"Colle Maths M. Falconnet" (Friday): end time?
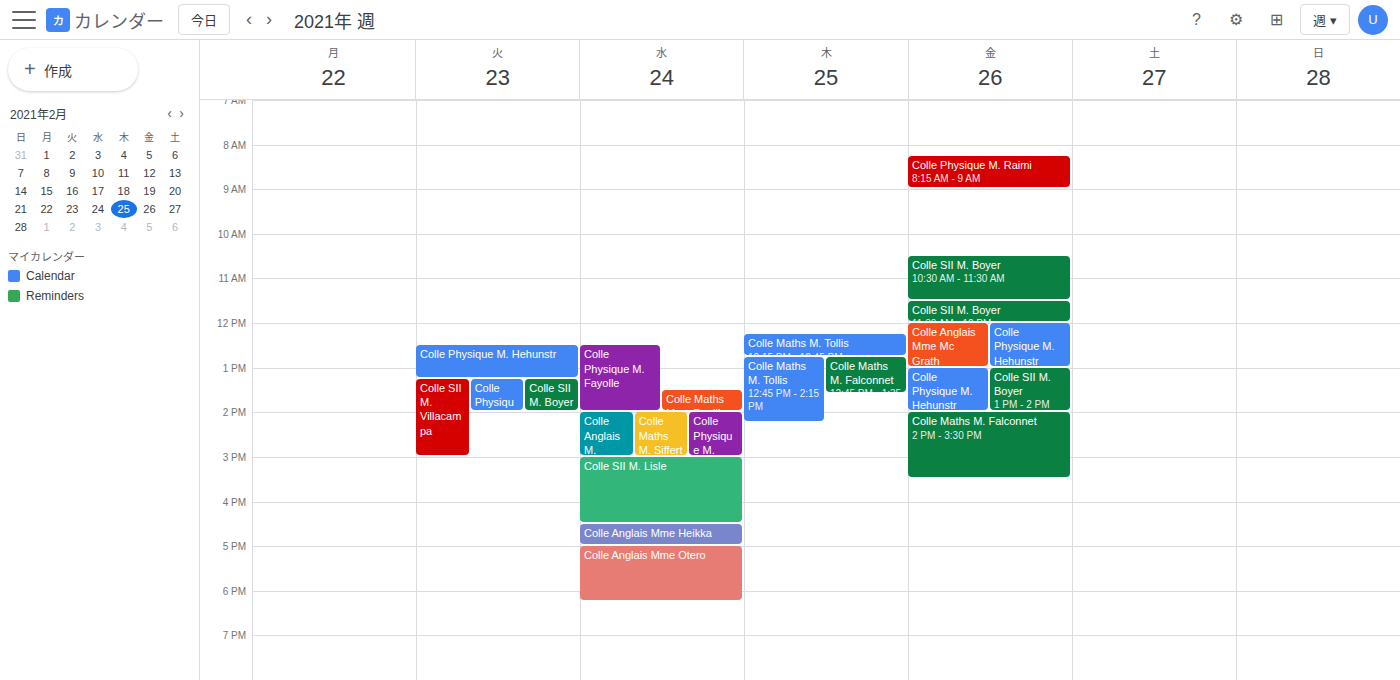
3:30 PM